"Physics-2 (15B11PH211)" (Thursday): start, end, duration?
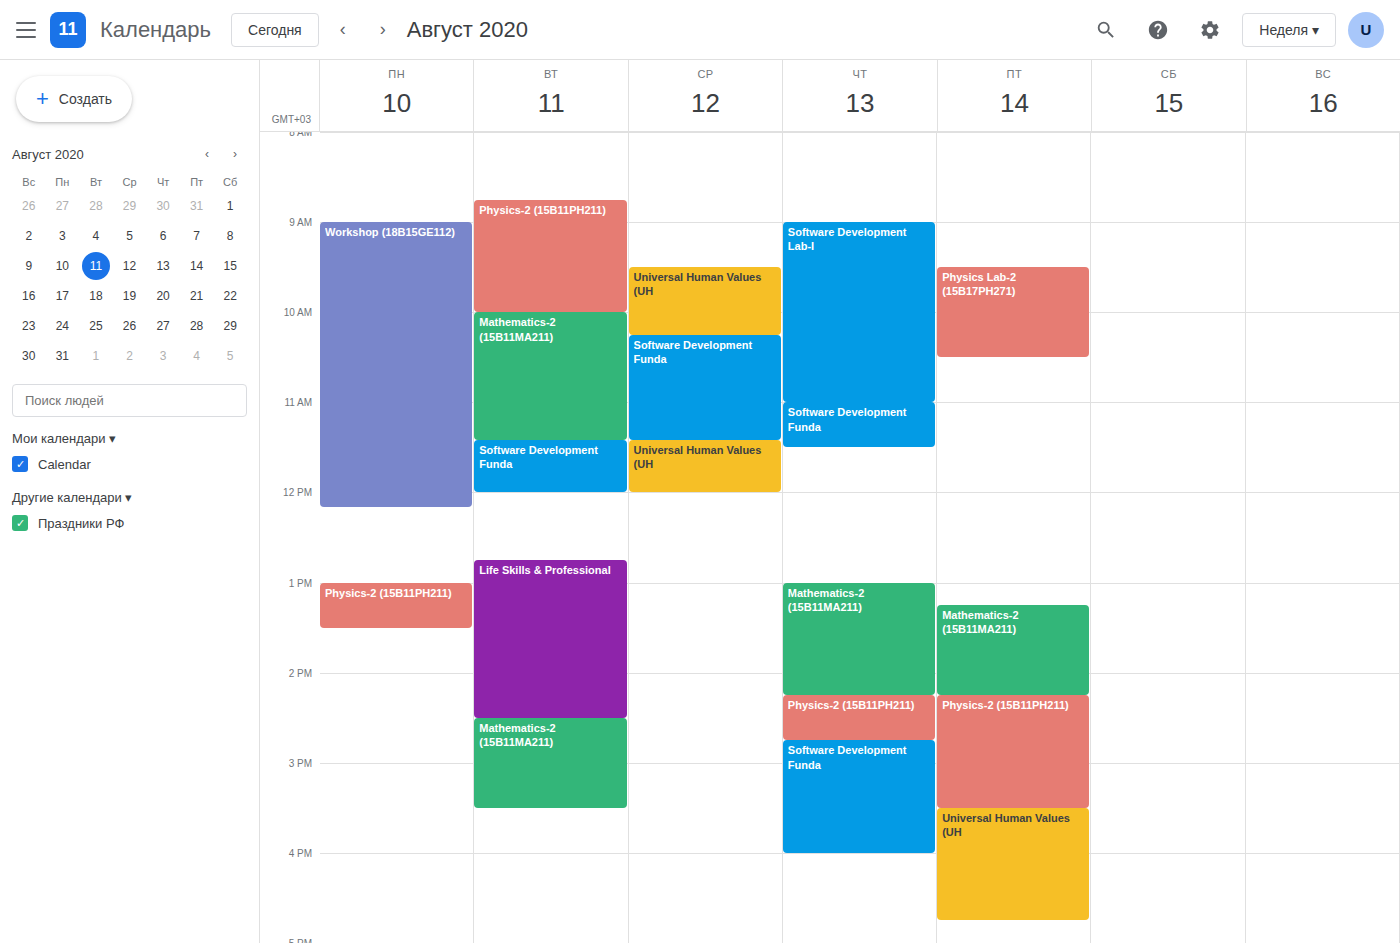
14:15 to 14:45, 30 minutes